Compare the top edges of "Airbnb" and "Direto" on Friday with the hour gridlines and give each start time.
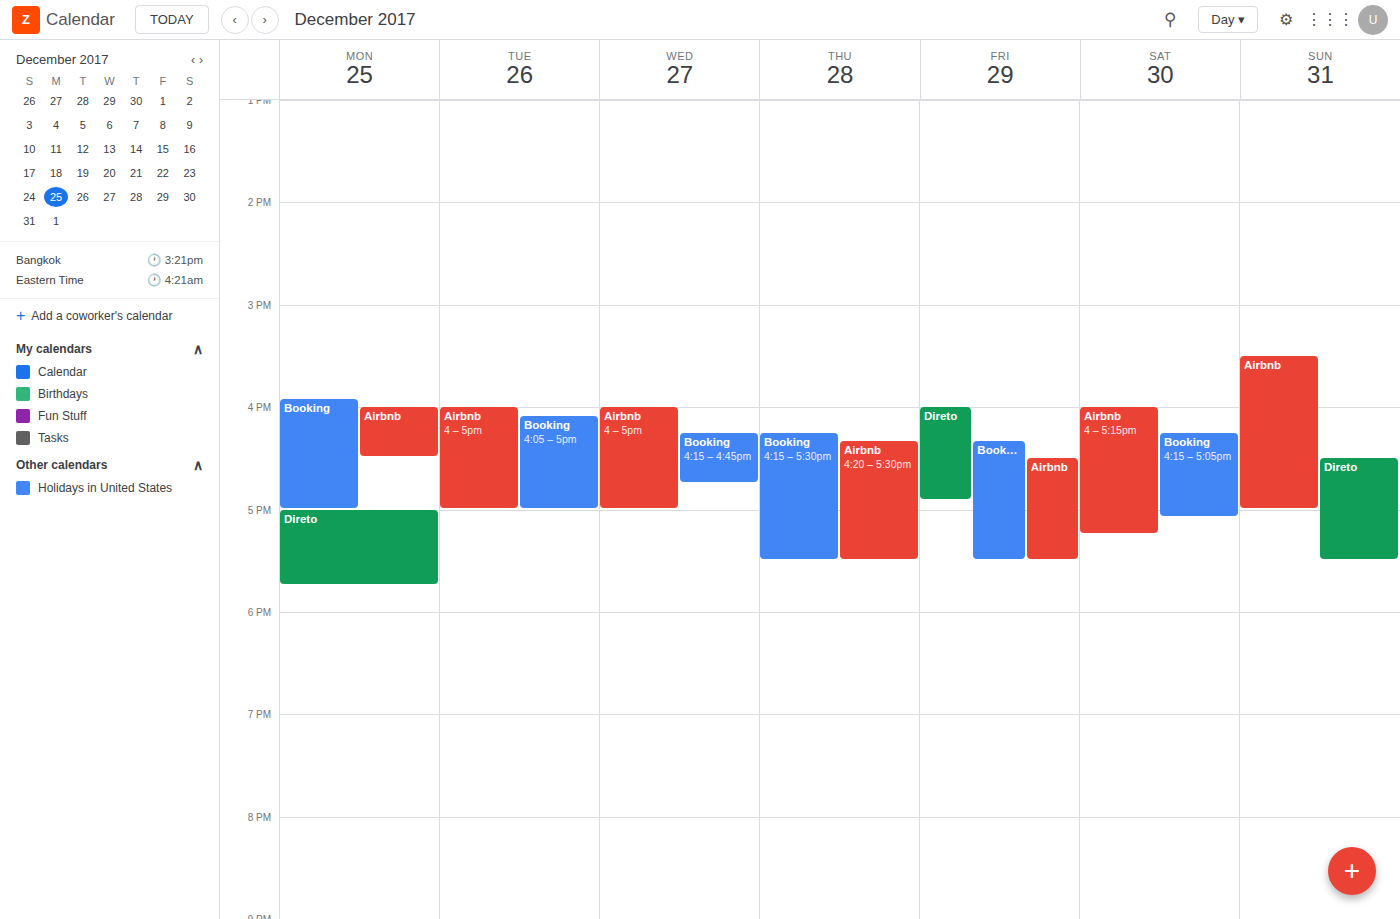
"Airbnb": 4:30 PM, halfway between the 4 PM and 5 PM lines. "Direto": 4:00 PM, exactly on the 4 PM line.